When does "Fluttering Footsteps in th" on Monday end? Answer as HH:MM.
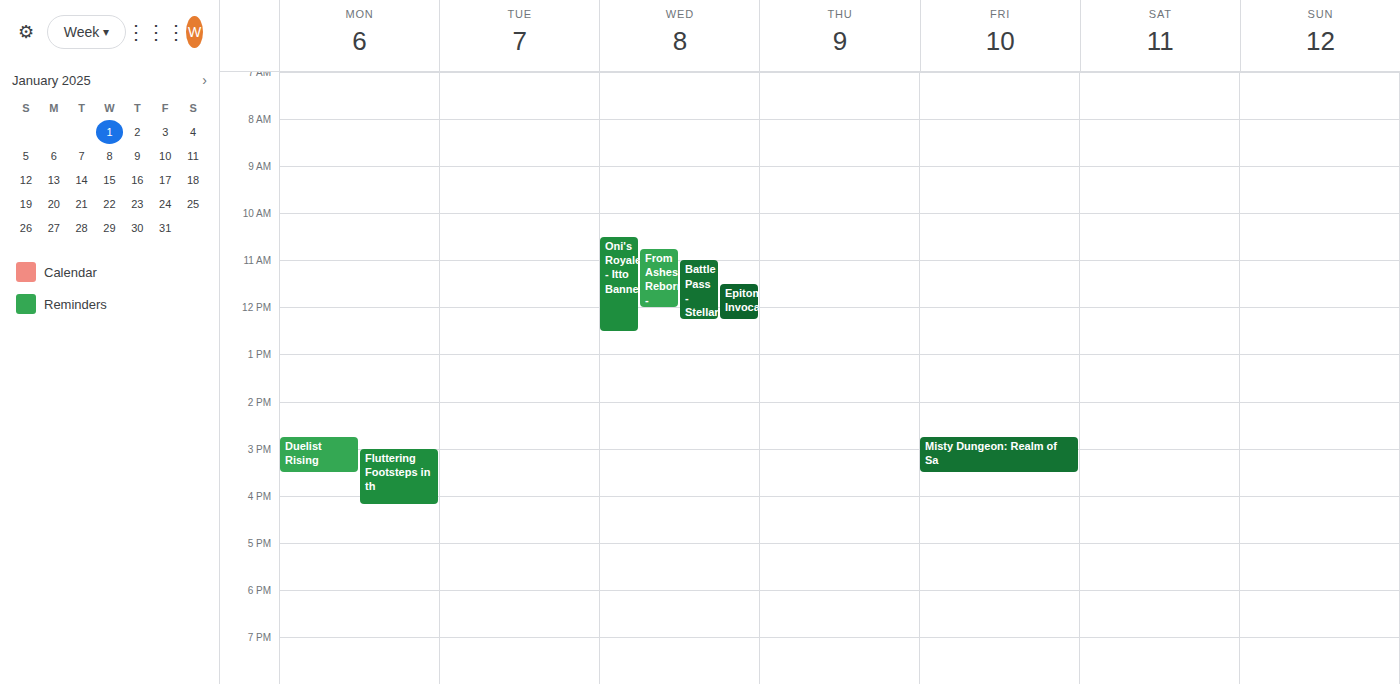
16:10